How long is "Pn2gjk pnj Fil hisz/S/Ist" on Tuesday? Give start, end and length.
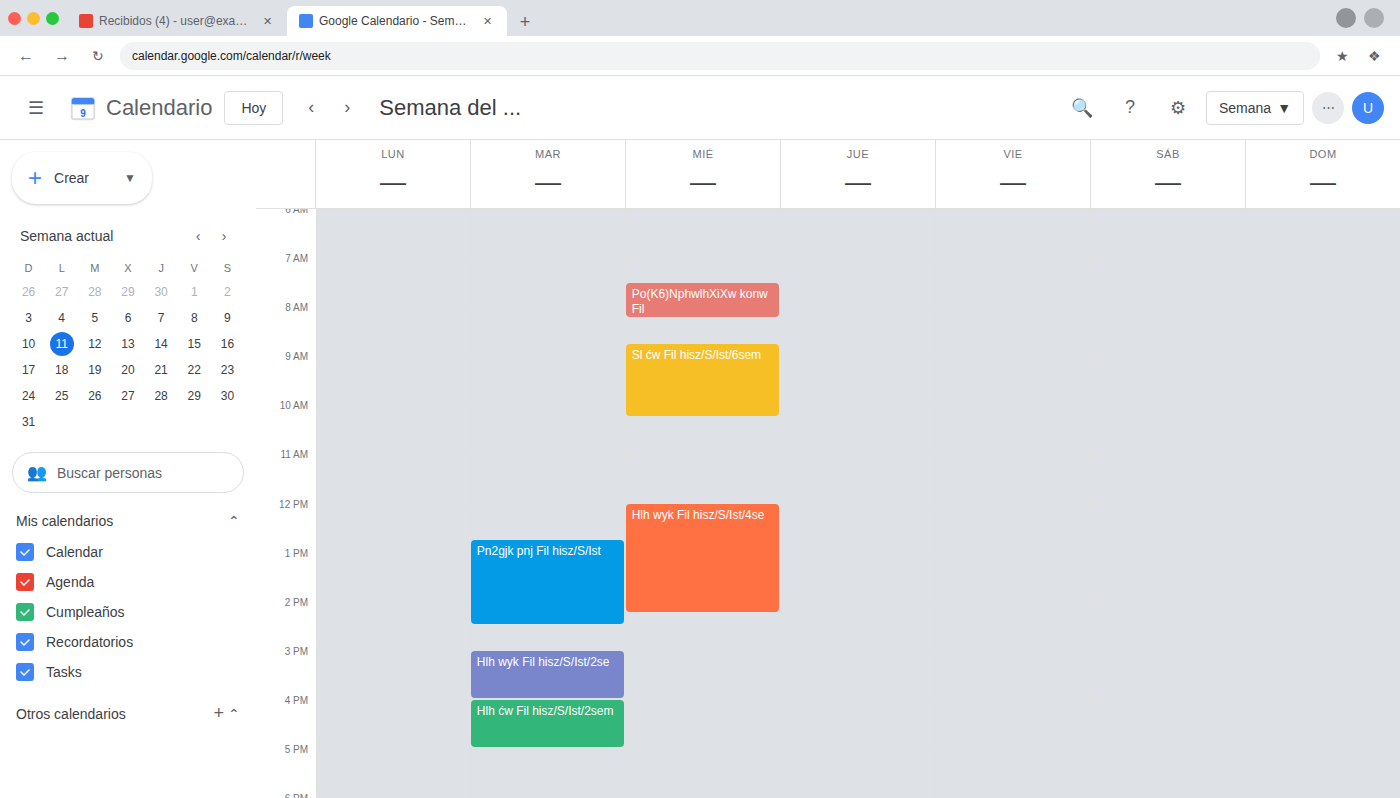
12:45 PM to 2:30 PM, 1 hour 45 minutes